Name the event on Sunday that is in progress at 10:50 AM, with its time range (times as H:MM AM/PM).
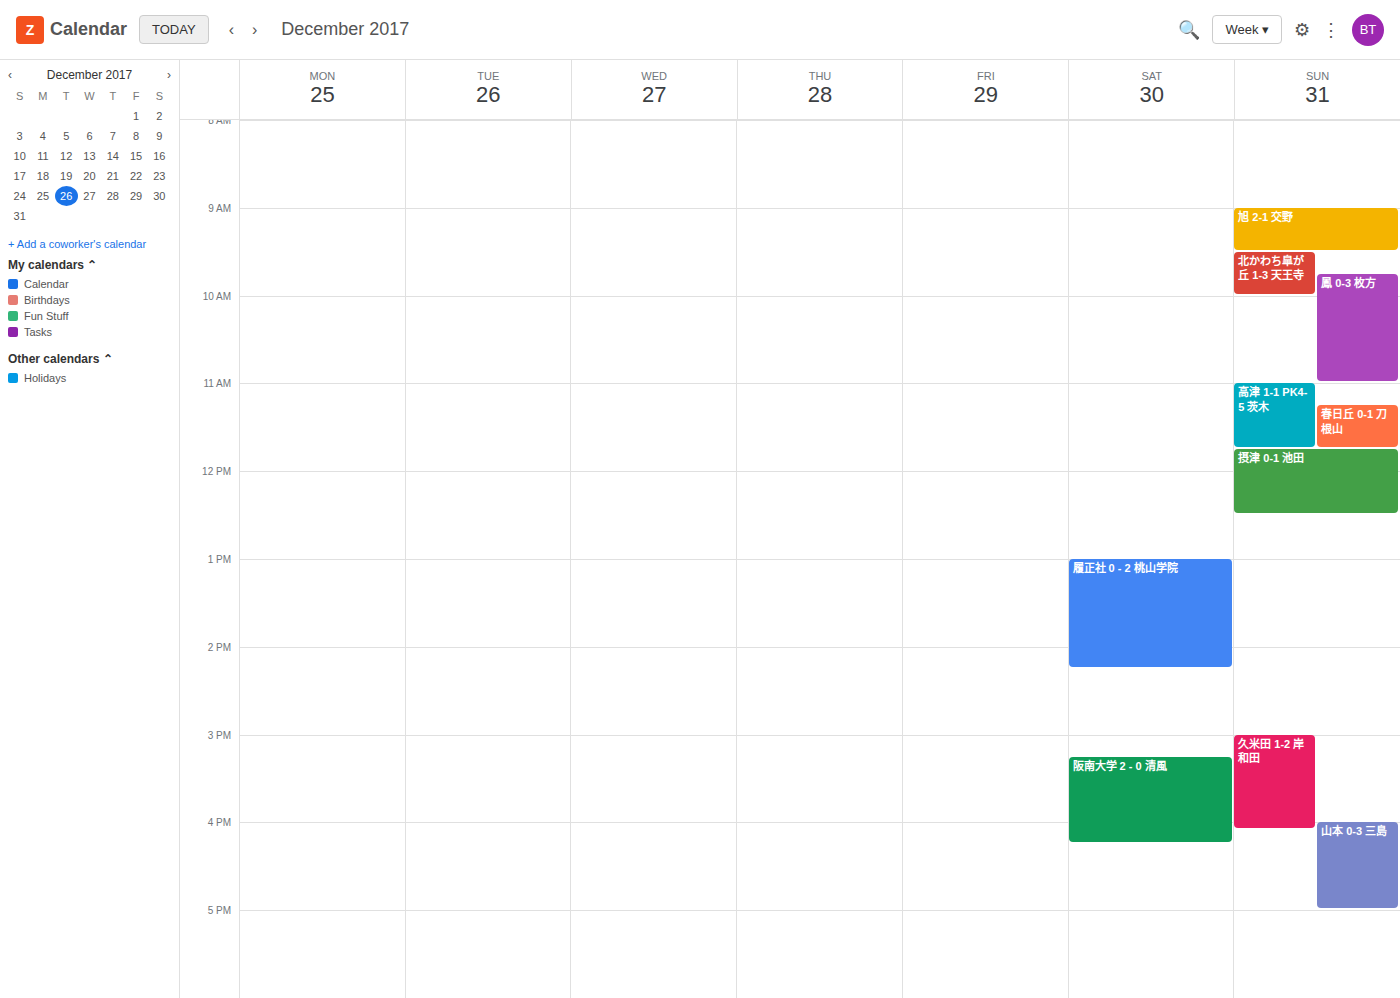
"鳳 0-3 枚方", 9:45 AM to 11:00 AM